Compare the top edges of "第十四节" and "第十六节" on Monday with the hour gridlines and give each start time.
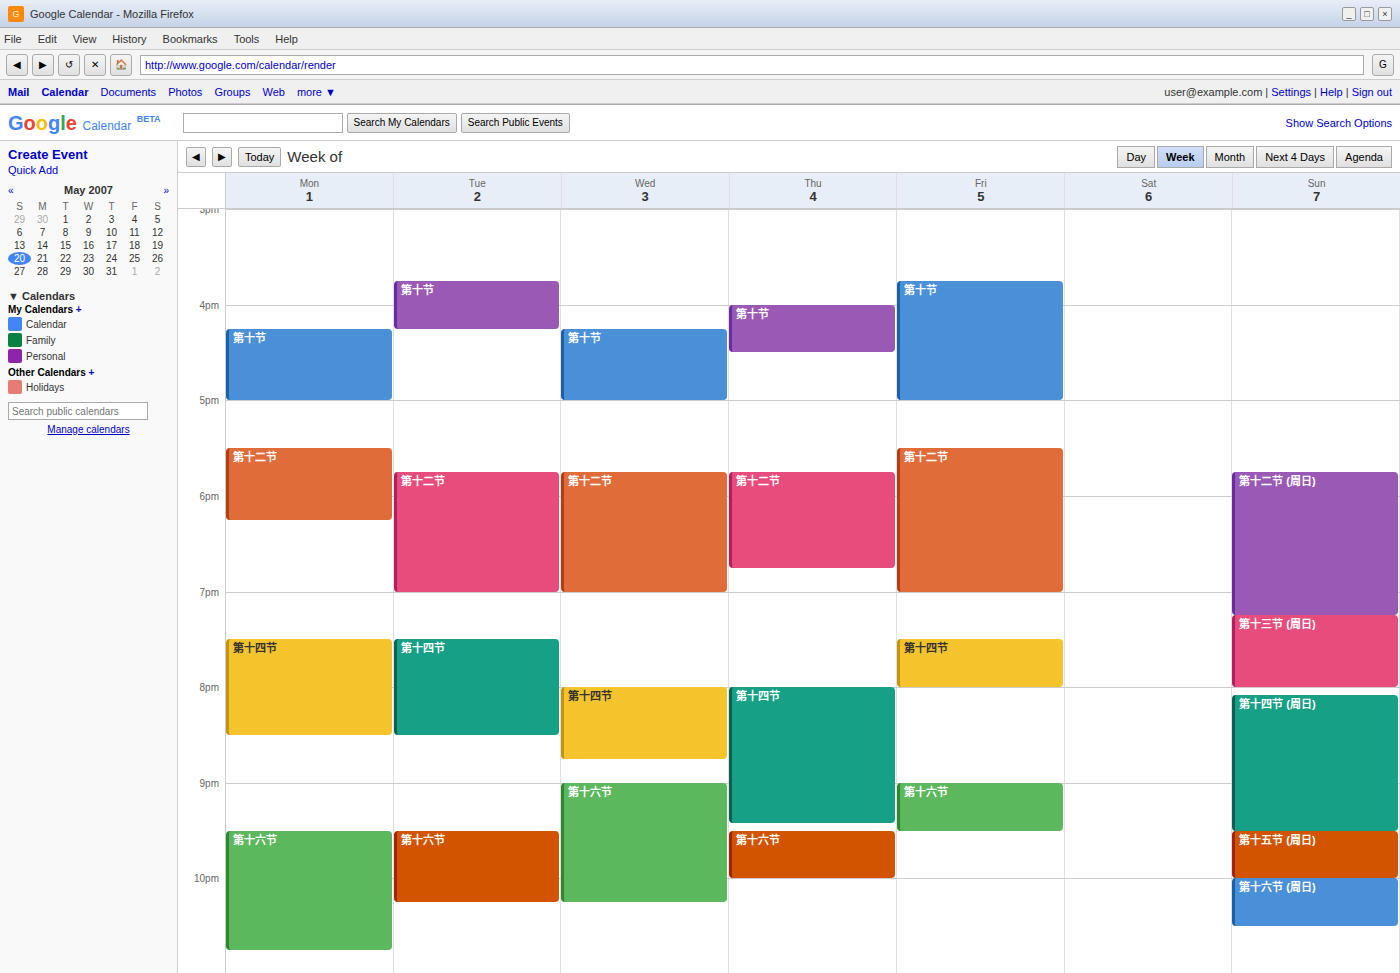
"第十四节": 7:30 PM, halfway between the 7 PM and 8 PM lines. "第十六节": 9:30 PM, halfway between the 9 PM and 10 PM lines.